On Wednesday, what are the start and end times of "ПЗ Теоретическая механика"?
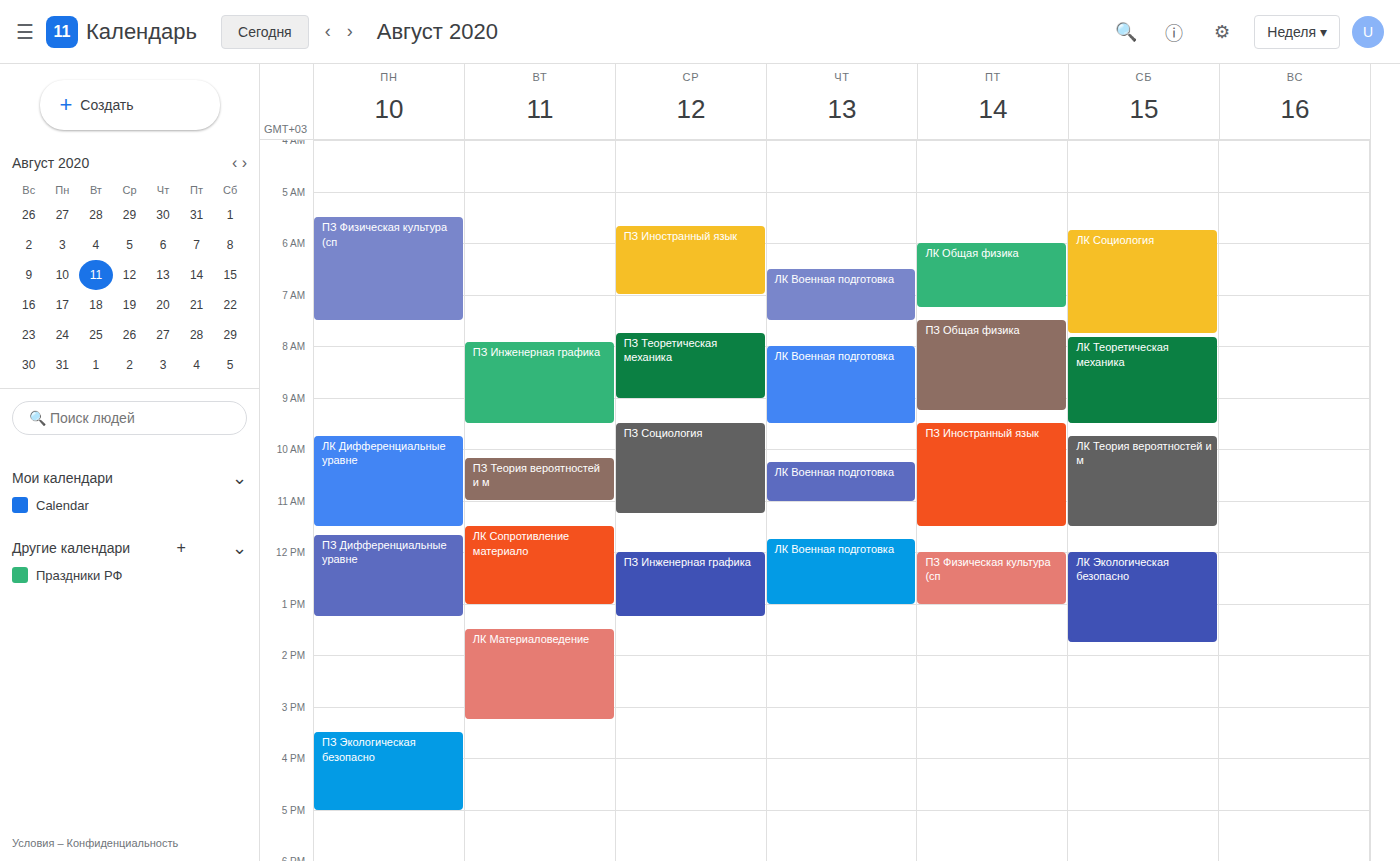
7:45 AM to 9:00 AM